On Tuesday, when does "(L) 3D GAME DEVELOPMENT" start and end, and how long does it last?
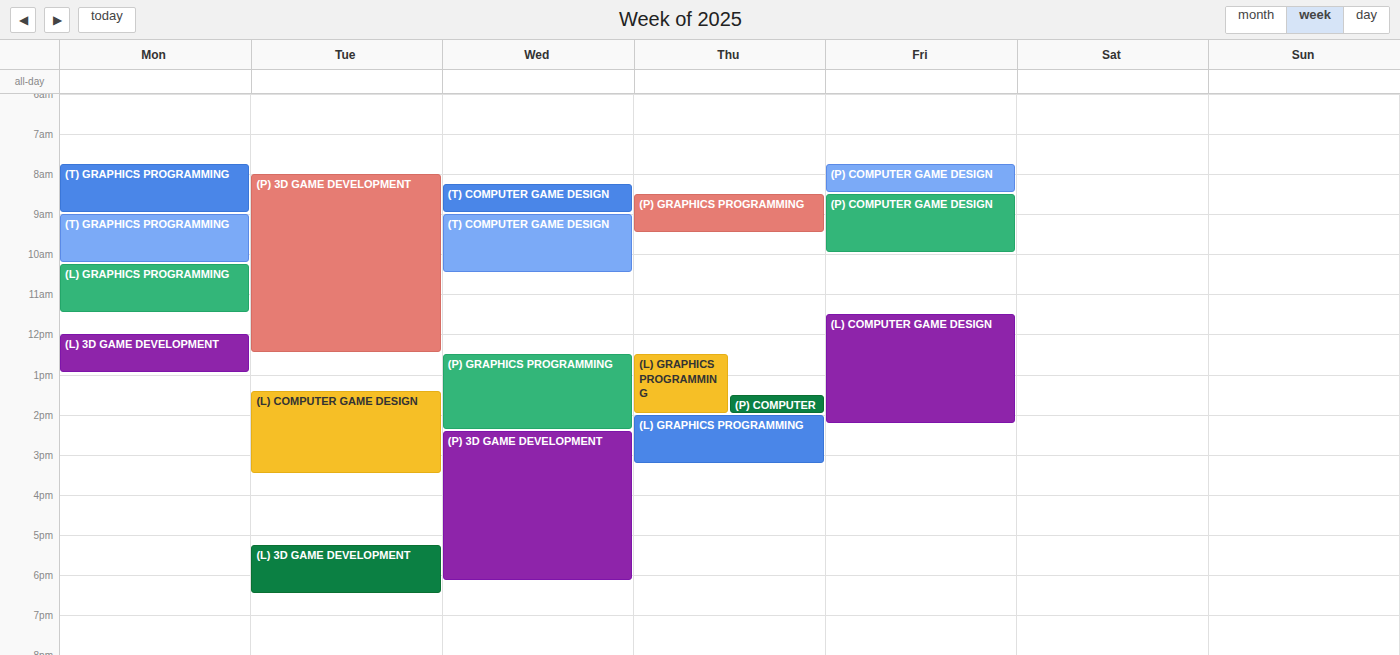
5:15 PM to 6:30 PM, 1 hour 15 minutes